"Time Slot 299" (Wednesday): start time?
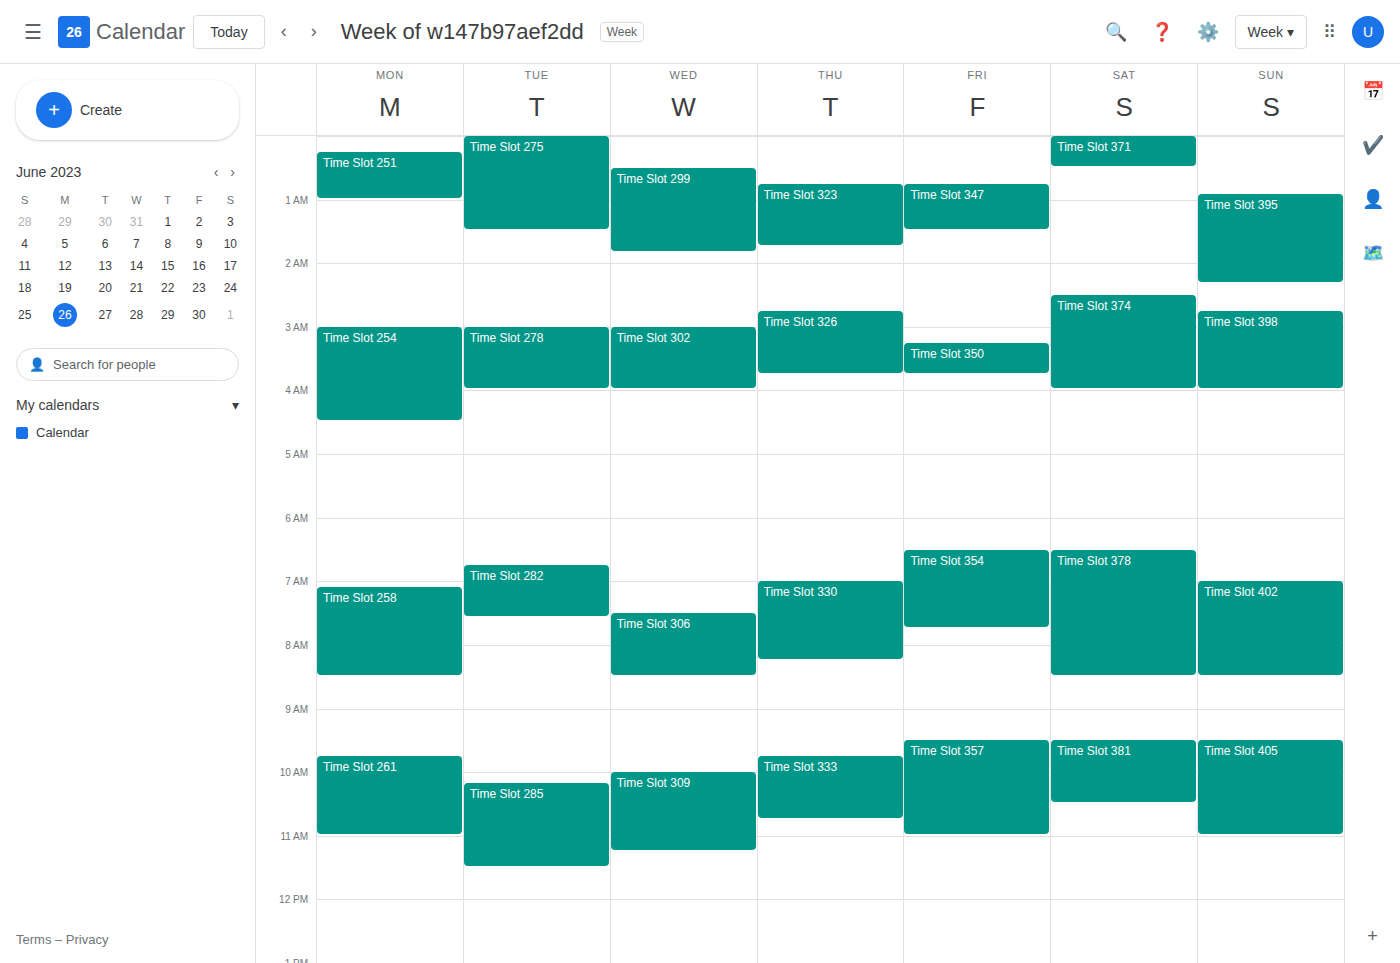
12:30 AM